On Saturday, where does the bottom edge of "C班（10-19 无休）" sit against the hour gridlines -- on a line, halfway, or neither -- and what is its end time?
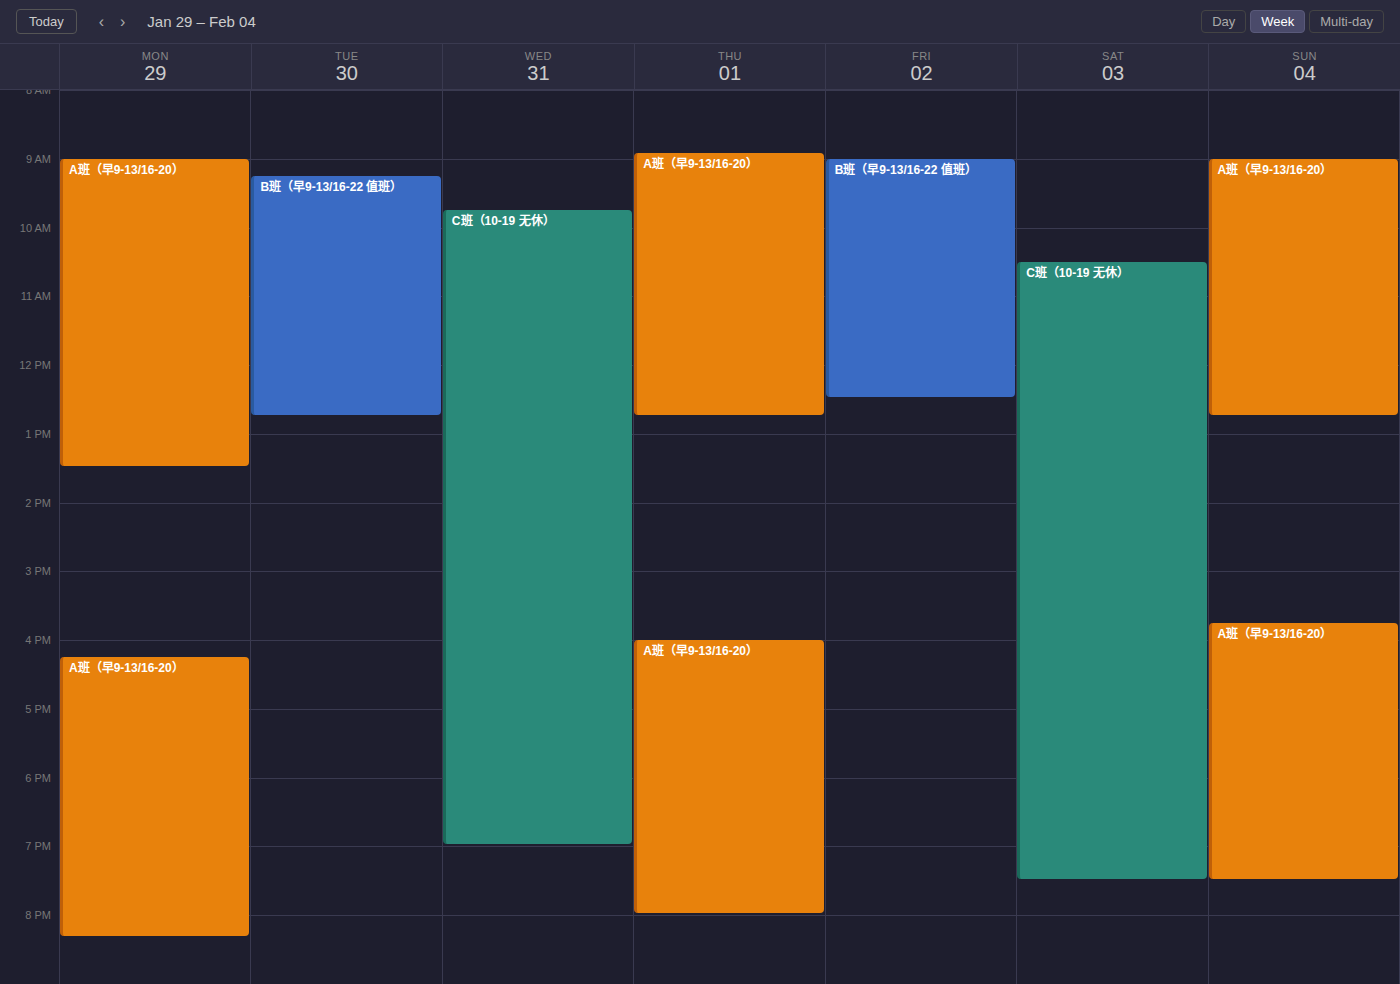
7:30 PM -- halfway between the 7 PM and 8 PM lines.